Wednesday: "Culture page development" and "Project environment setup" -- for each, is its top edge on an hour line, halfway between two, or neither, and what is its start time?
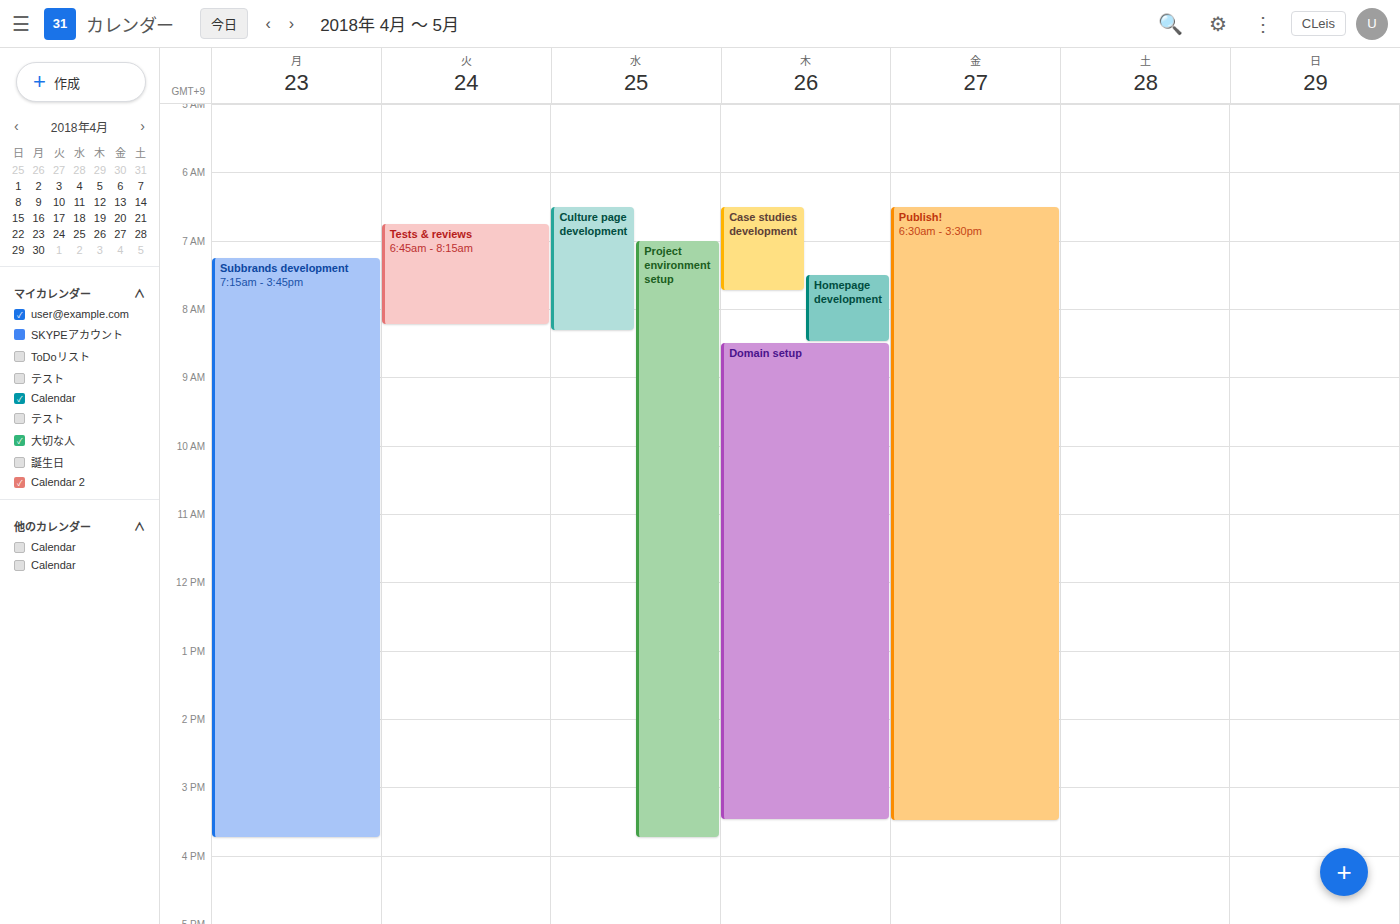
"Culture page development": 6:30 AM, halfway between the 6 AM and 7 AM lines. "Project environment setup": 7:00 AM, exactly on the 7 AM line.